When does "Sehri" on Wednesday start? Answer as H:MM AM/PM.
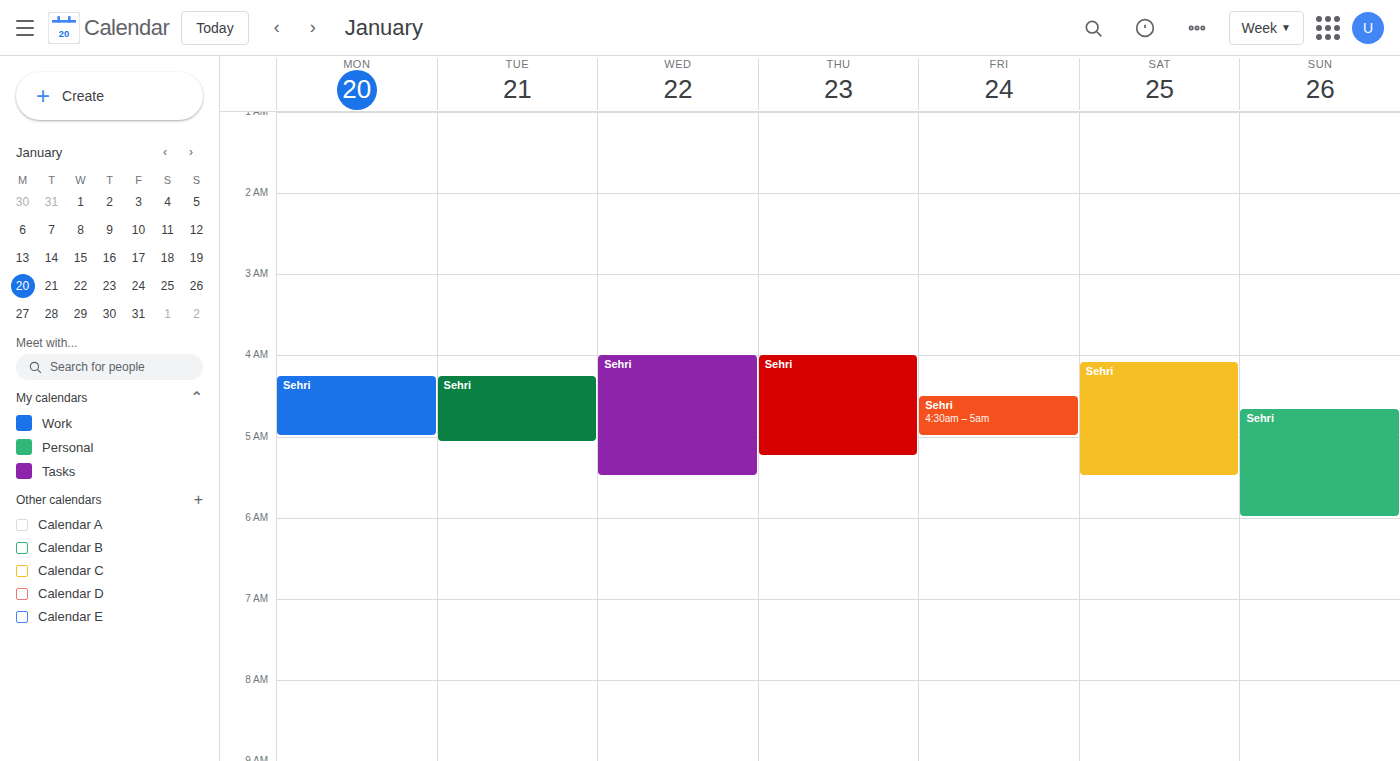
4:00 AM